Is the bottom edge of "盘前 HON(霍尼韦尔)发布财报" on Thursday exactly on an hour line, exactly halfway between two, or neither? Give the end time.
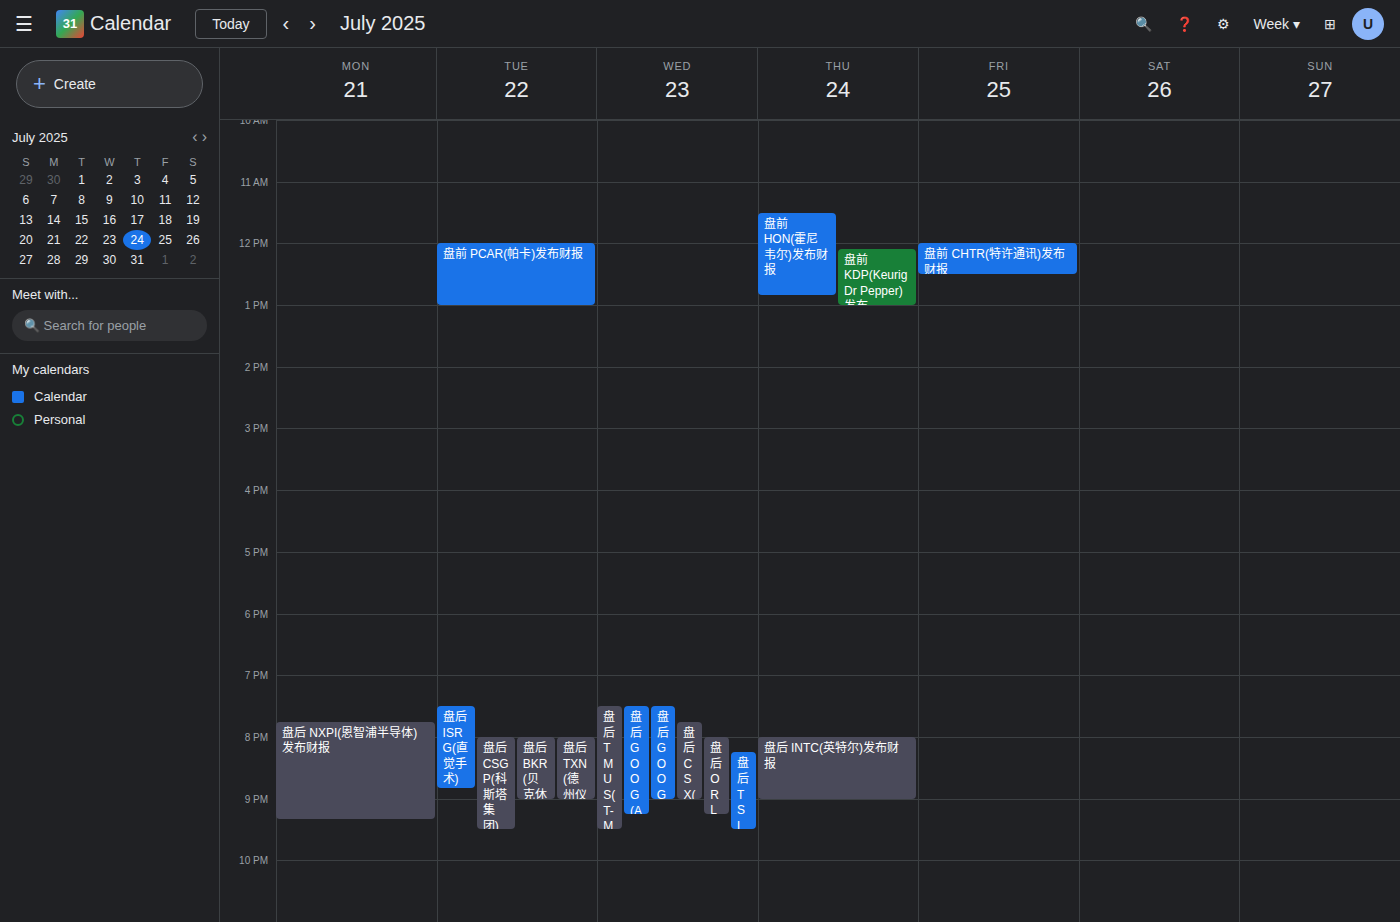
12:50 PM -- neither: 50 minutes below the 12 PM line and 10 minutes above the 1 PM line.